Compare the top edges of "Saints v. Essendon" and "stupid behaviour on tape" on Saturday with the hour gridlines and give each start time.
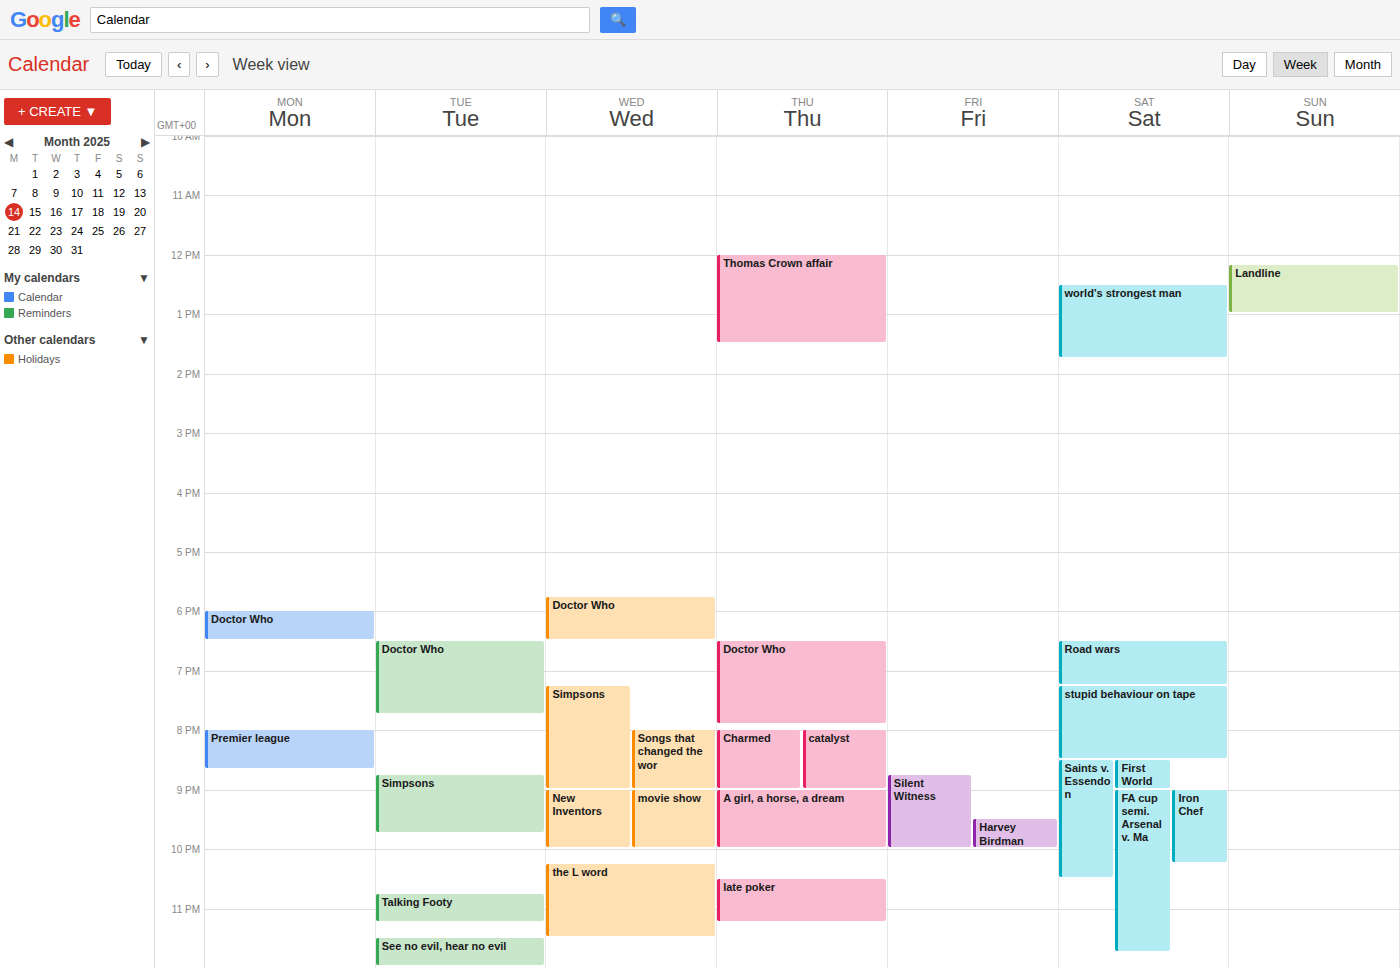
"Saints v. Essendon": 8:30 PM, halfway between the 8 PM and 9 PM lines. "stupid behaviour on tape": 7:15 PM, neither: a quarter of the way from the 7 PM line to the 8 PM line.